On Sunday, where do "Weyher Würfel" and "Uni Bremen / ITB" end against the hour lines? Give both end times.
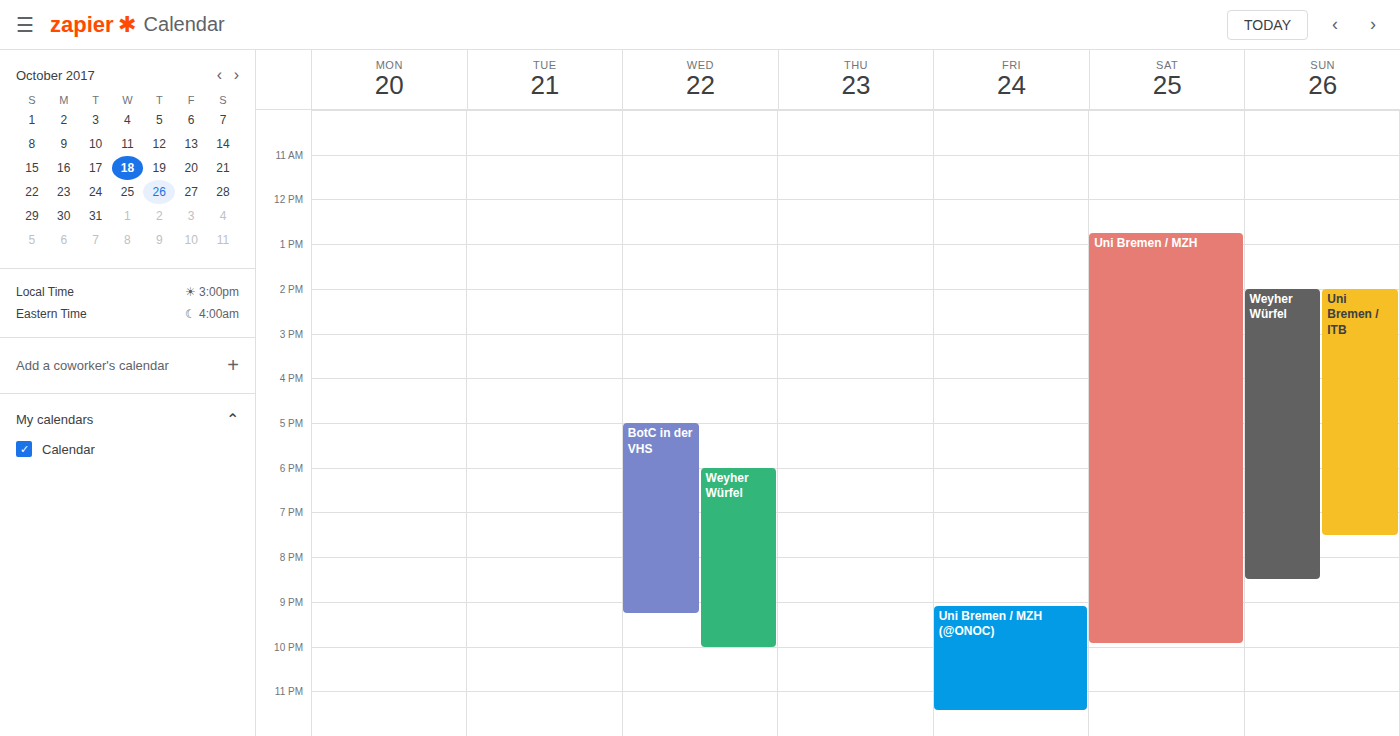
"Weyher Würfel": 20:30, halfway between the 20:00 and 21:00 lines. "Uni Bremen / ITB": 19:30, halfway between the 19:00 and 20:00 lines.